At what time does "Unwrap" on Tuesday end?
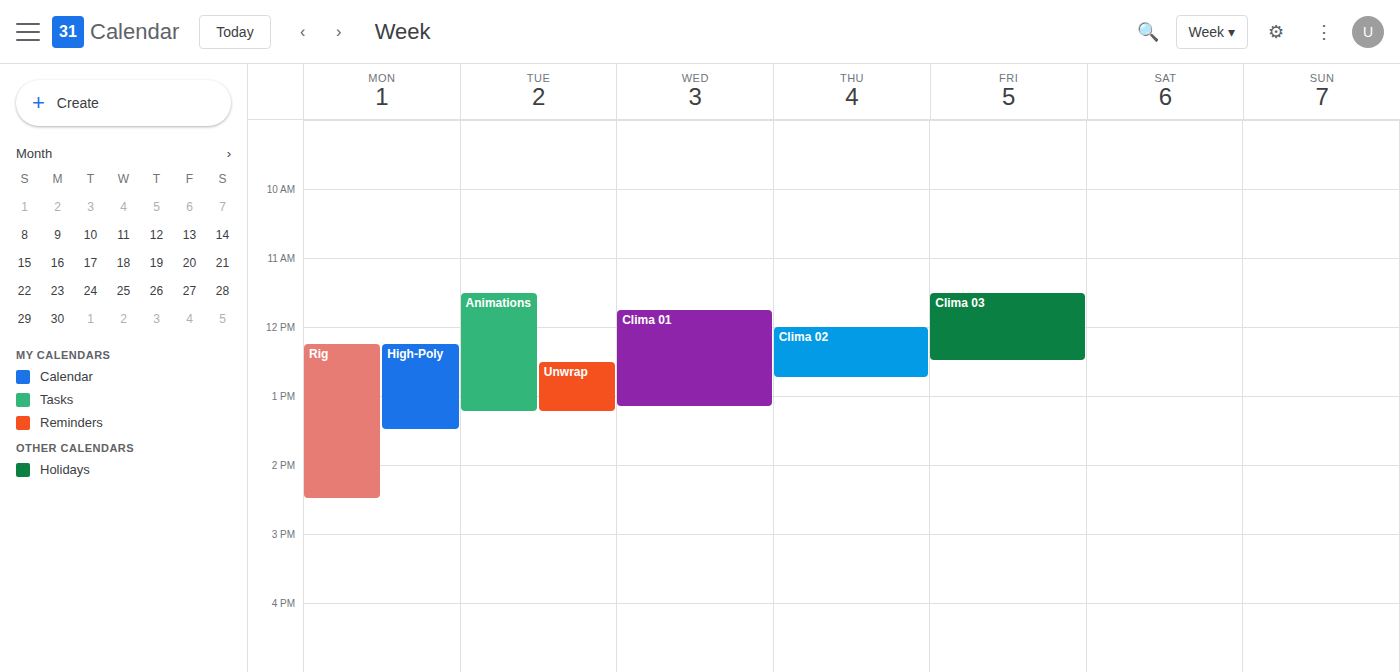
1:15 PM